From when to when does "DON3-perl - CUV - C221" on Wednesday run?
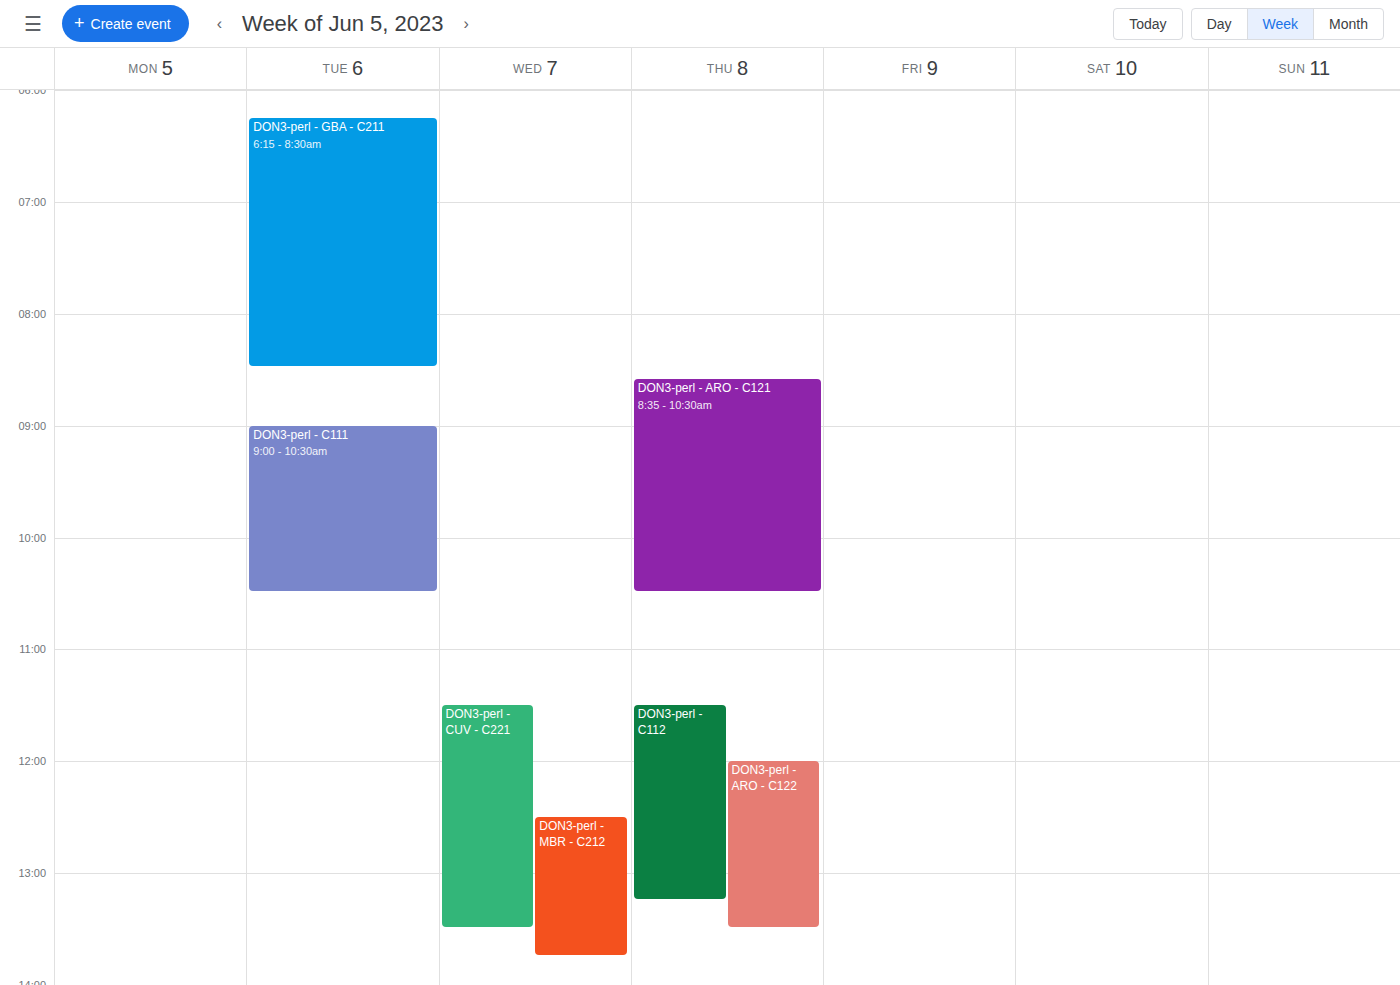
11:30 AM to 1:30 PM